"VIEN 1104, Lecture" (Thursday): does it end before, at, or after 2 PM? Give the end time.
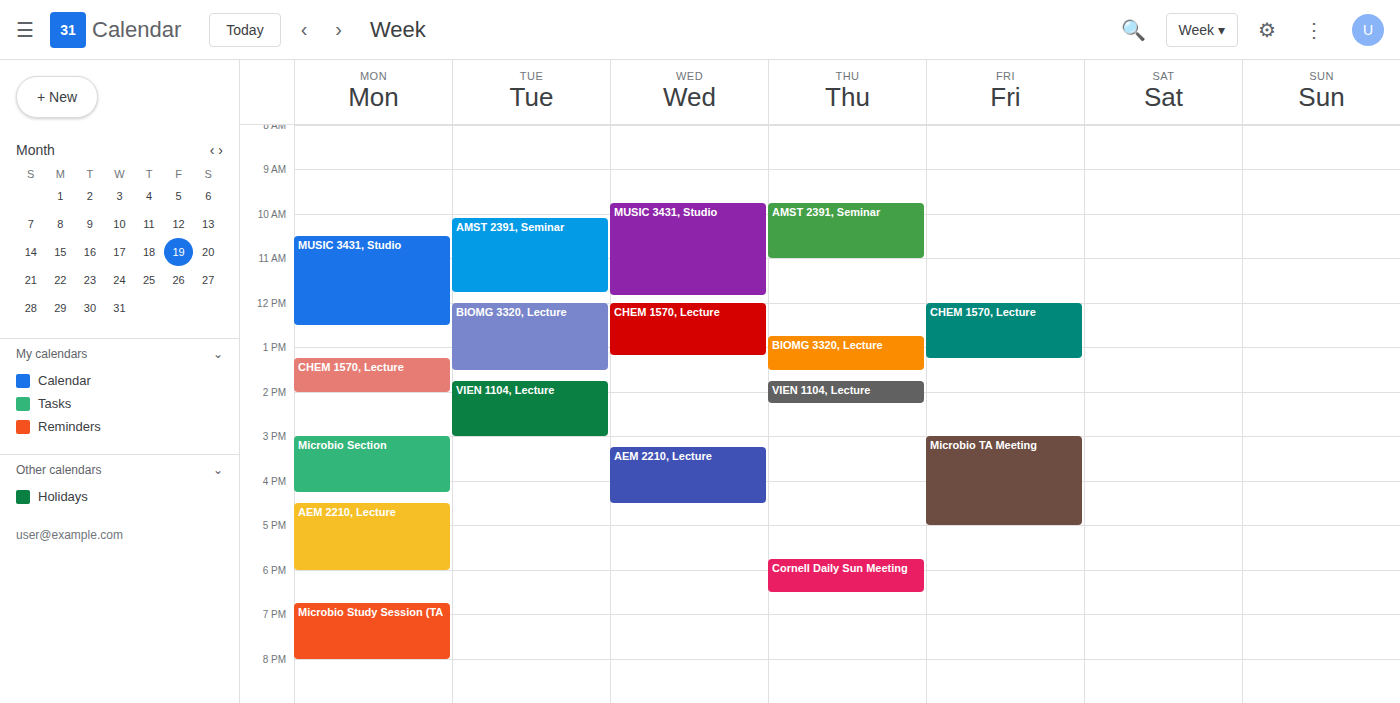
2:15 PM -- after 2 PM, 15 minutes below the 2 PM line.